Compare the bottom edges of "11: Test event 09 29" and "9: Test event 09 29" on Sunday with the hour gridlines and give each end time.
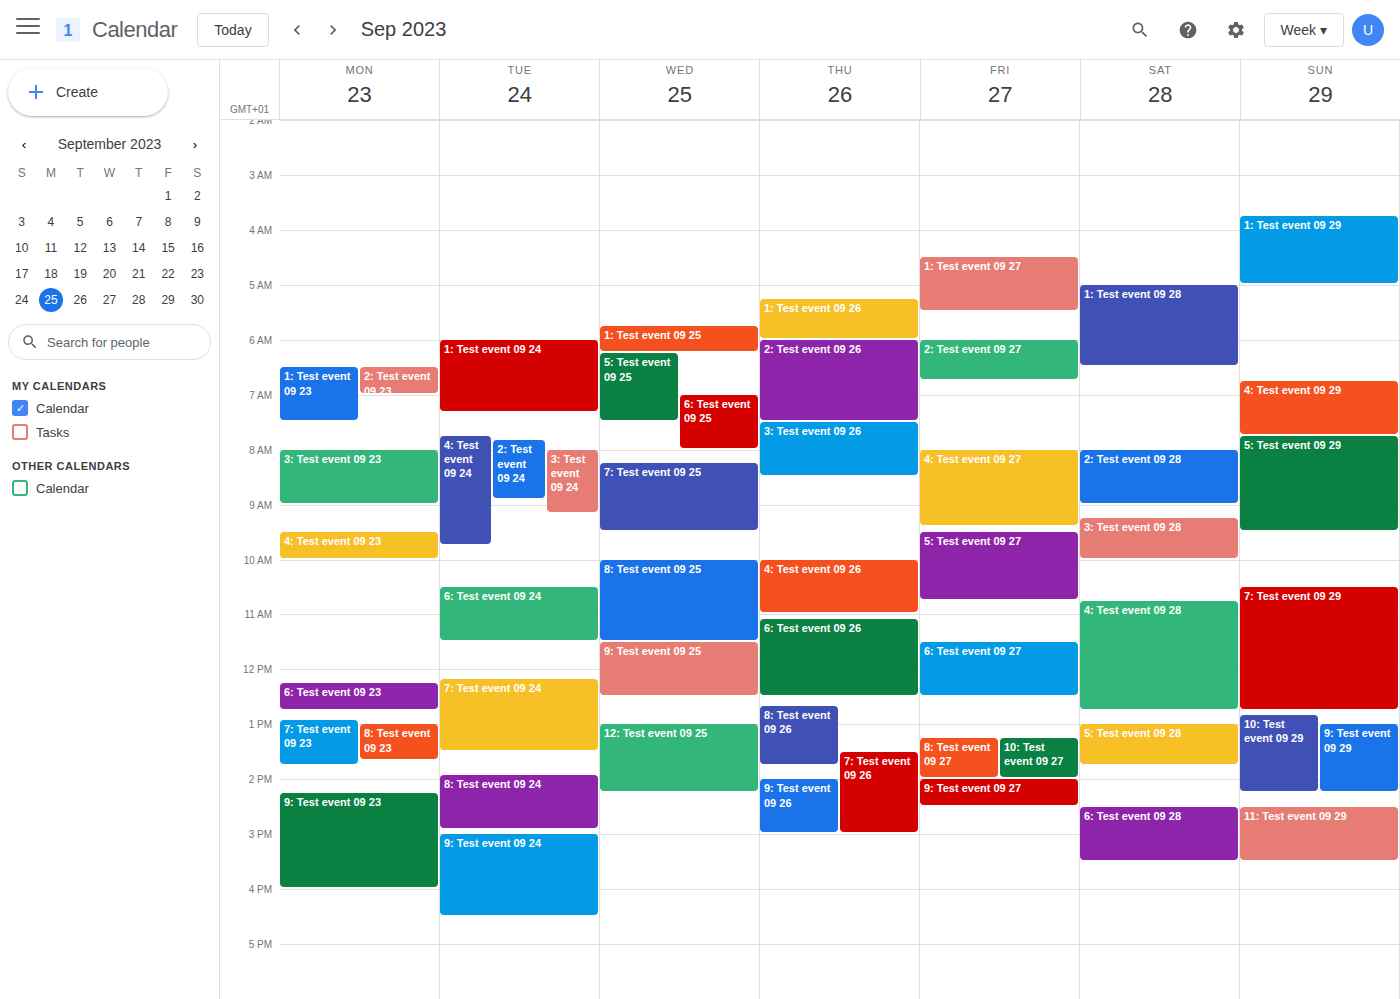
"11: Test event 09 29": 3:30 PM, halfway between the 3 PM and 4 PM lines. "9: Test event 09 29": 2:15 PM, neither: a quarter of the way from the 2 PM line to the 3 PM line.